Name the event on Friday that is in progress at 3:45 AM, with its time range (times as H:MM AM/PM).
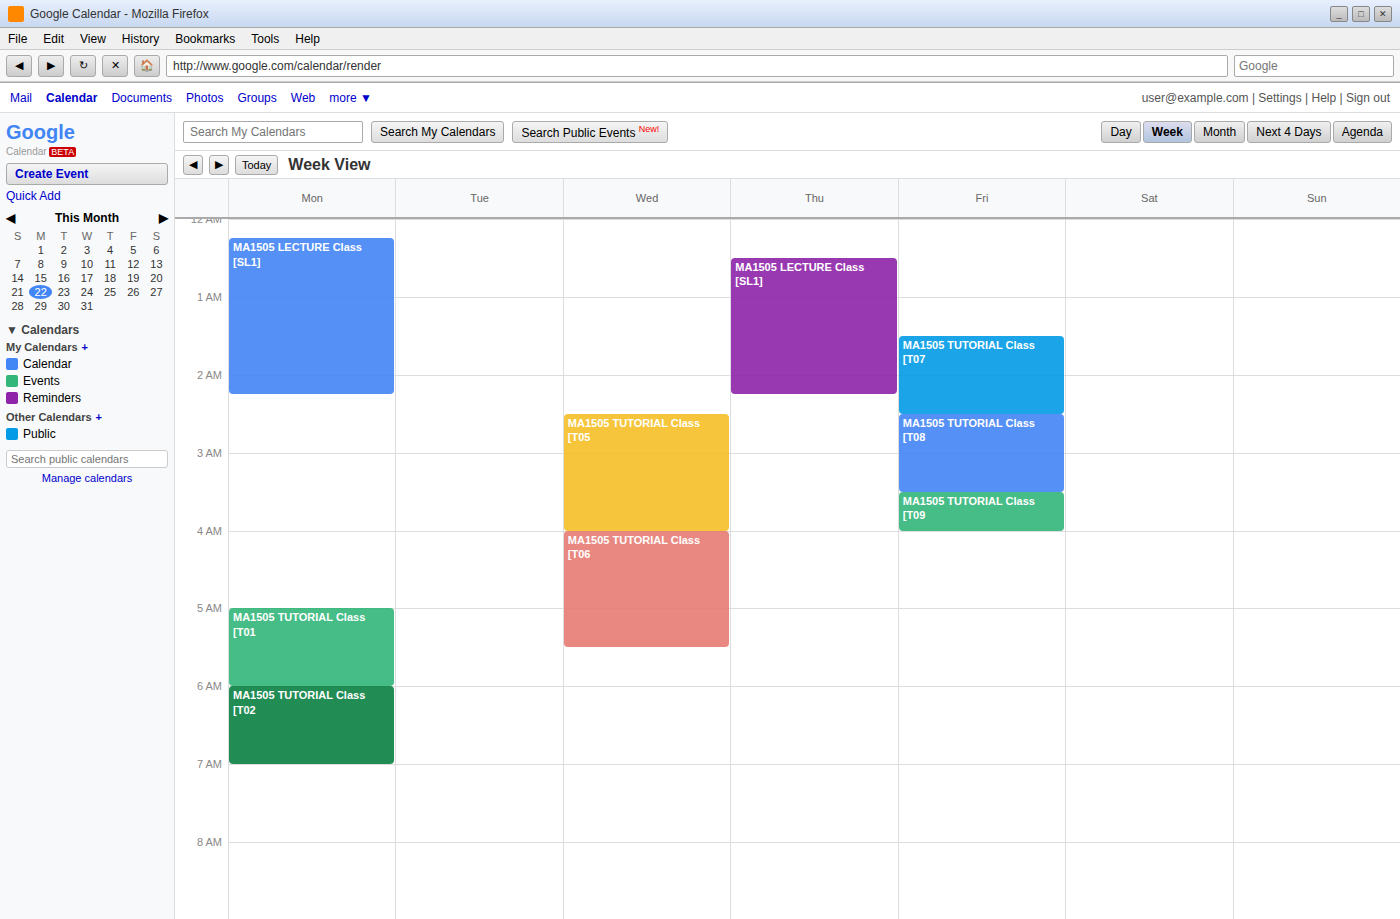
"MA1505 TUTORIAL Class [T09", 3:30 AM to 4:00 AM